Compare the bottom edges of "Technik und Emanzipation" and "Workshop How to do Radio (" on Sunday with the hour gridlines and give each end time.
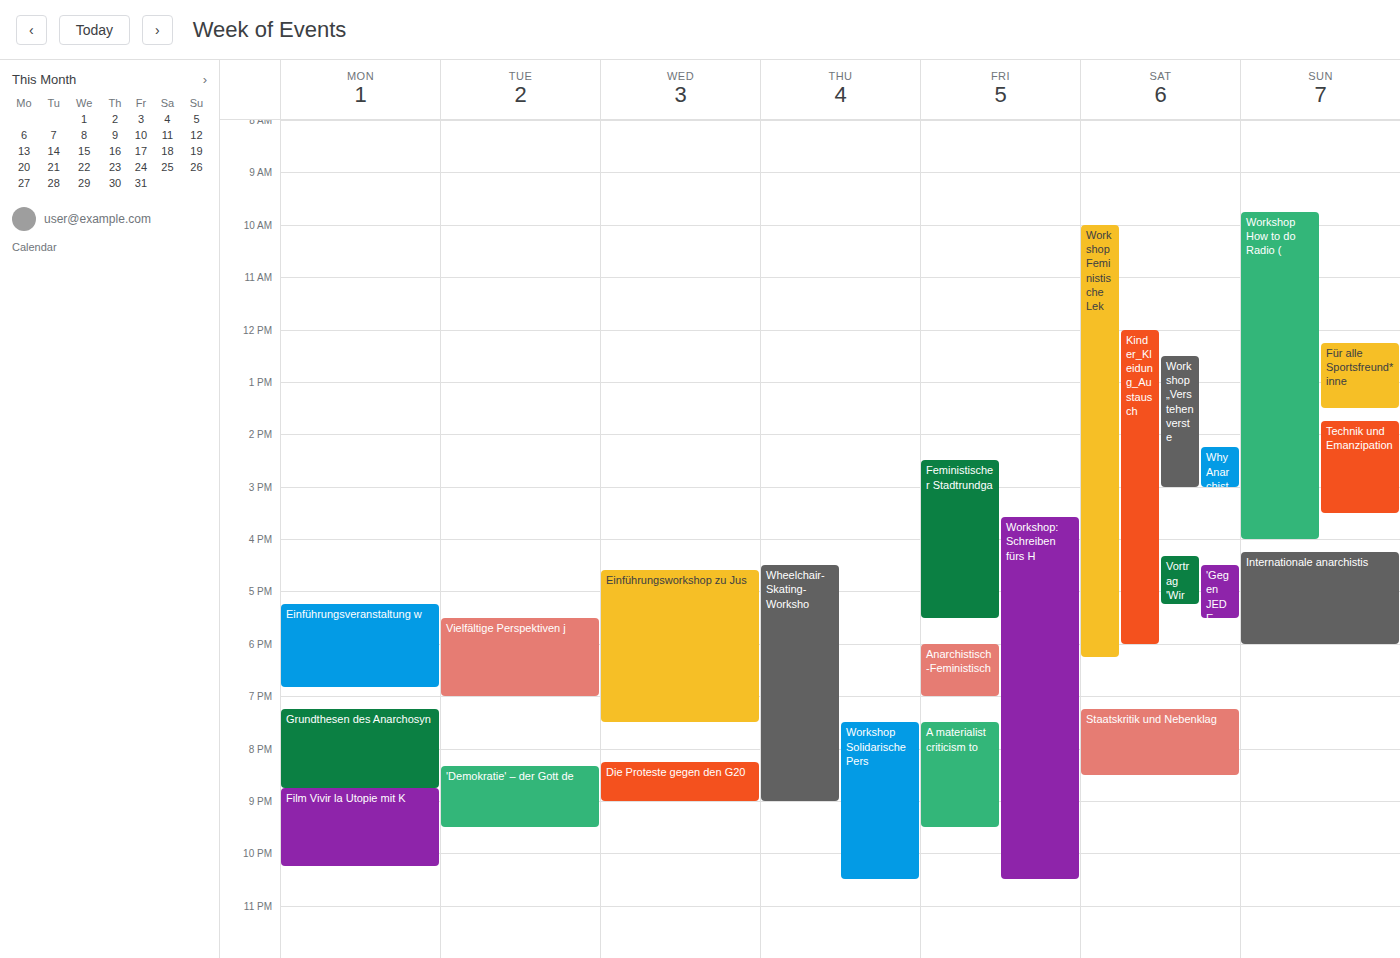
"Technik und Emanzipation": 3:30 PM, halfway between the 3 PM and 4 PM lines. "Workshop How to do Radio (": 4:00 PM, exactly on the 4 PM line.